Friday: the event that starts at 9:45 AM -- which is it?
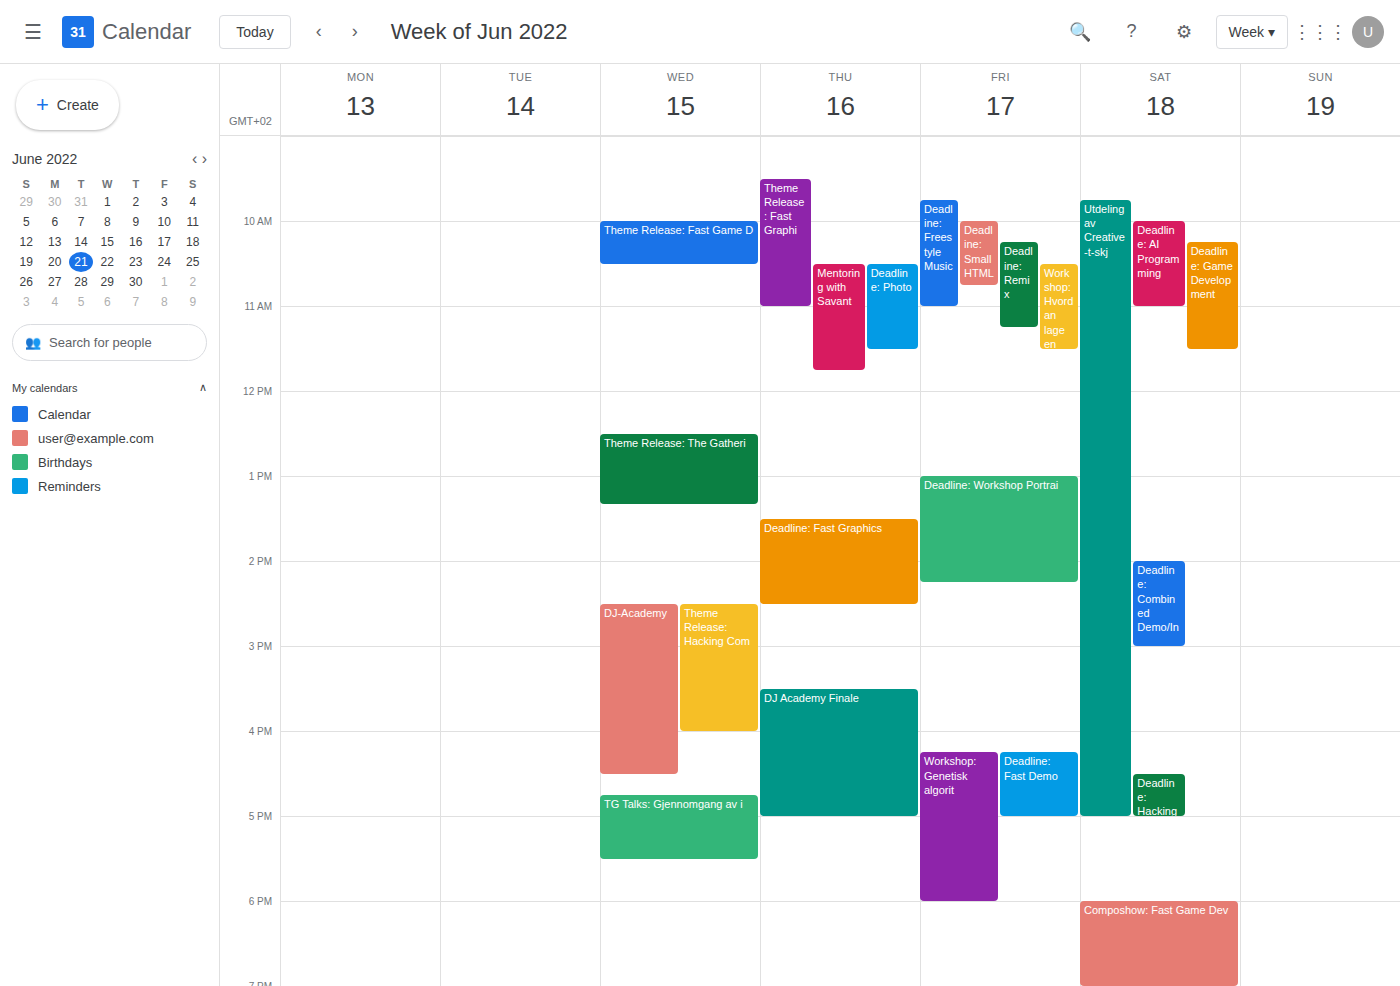
"Deadline: Freestyle Music"